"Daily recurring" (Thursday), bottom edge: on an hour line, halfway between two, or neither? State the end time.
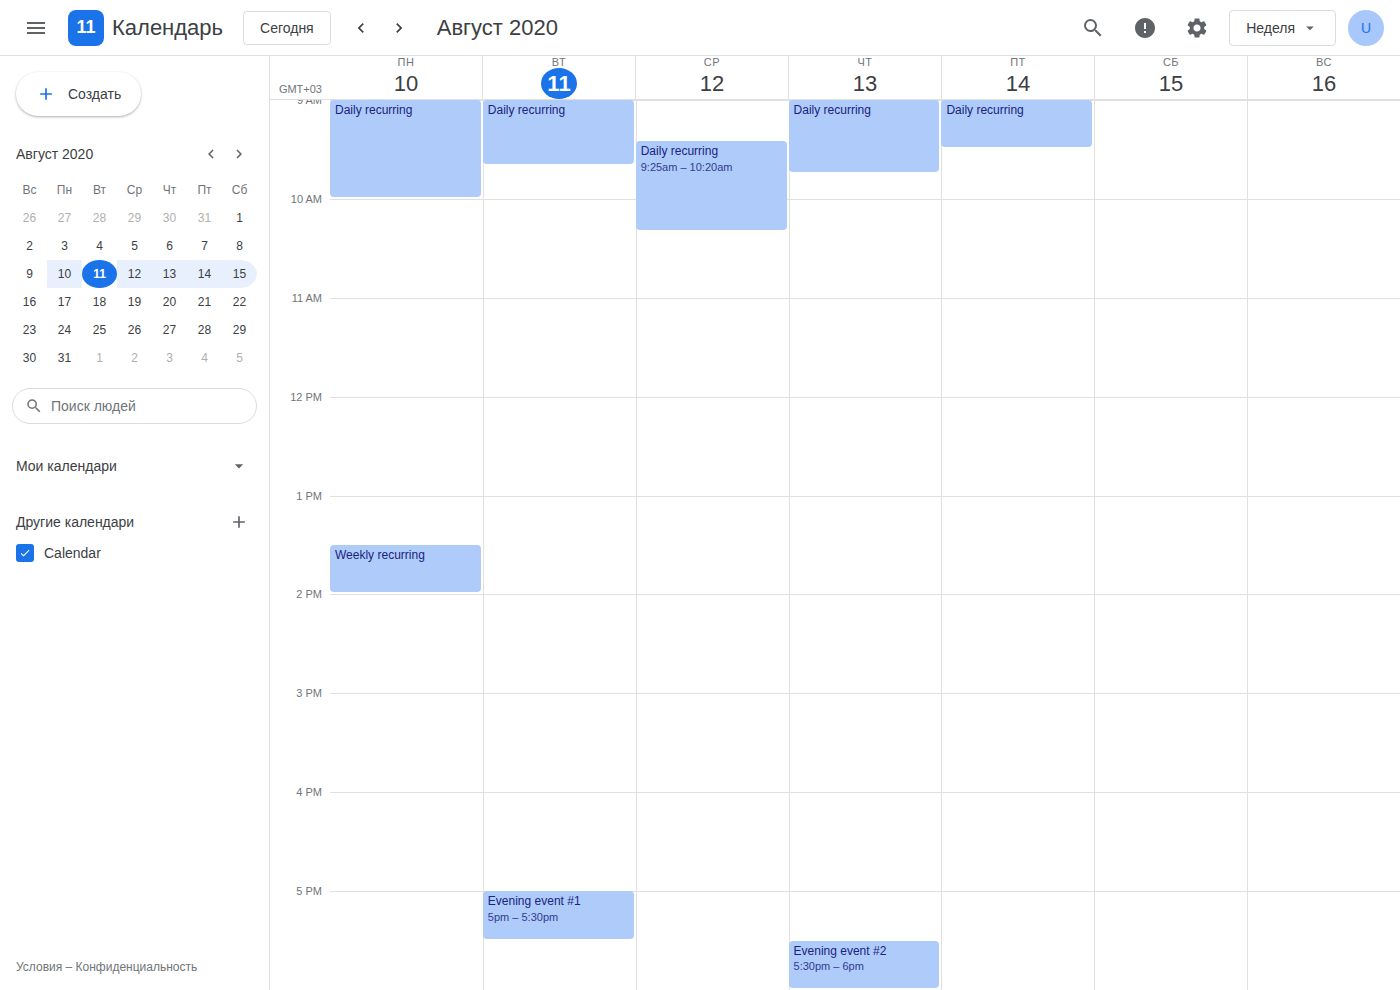
9:45 AM -- neither: three quarters of the way from the 9 AM line to the 10 AM line.